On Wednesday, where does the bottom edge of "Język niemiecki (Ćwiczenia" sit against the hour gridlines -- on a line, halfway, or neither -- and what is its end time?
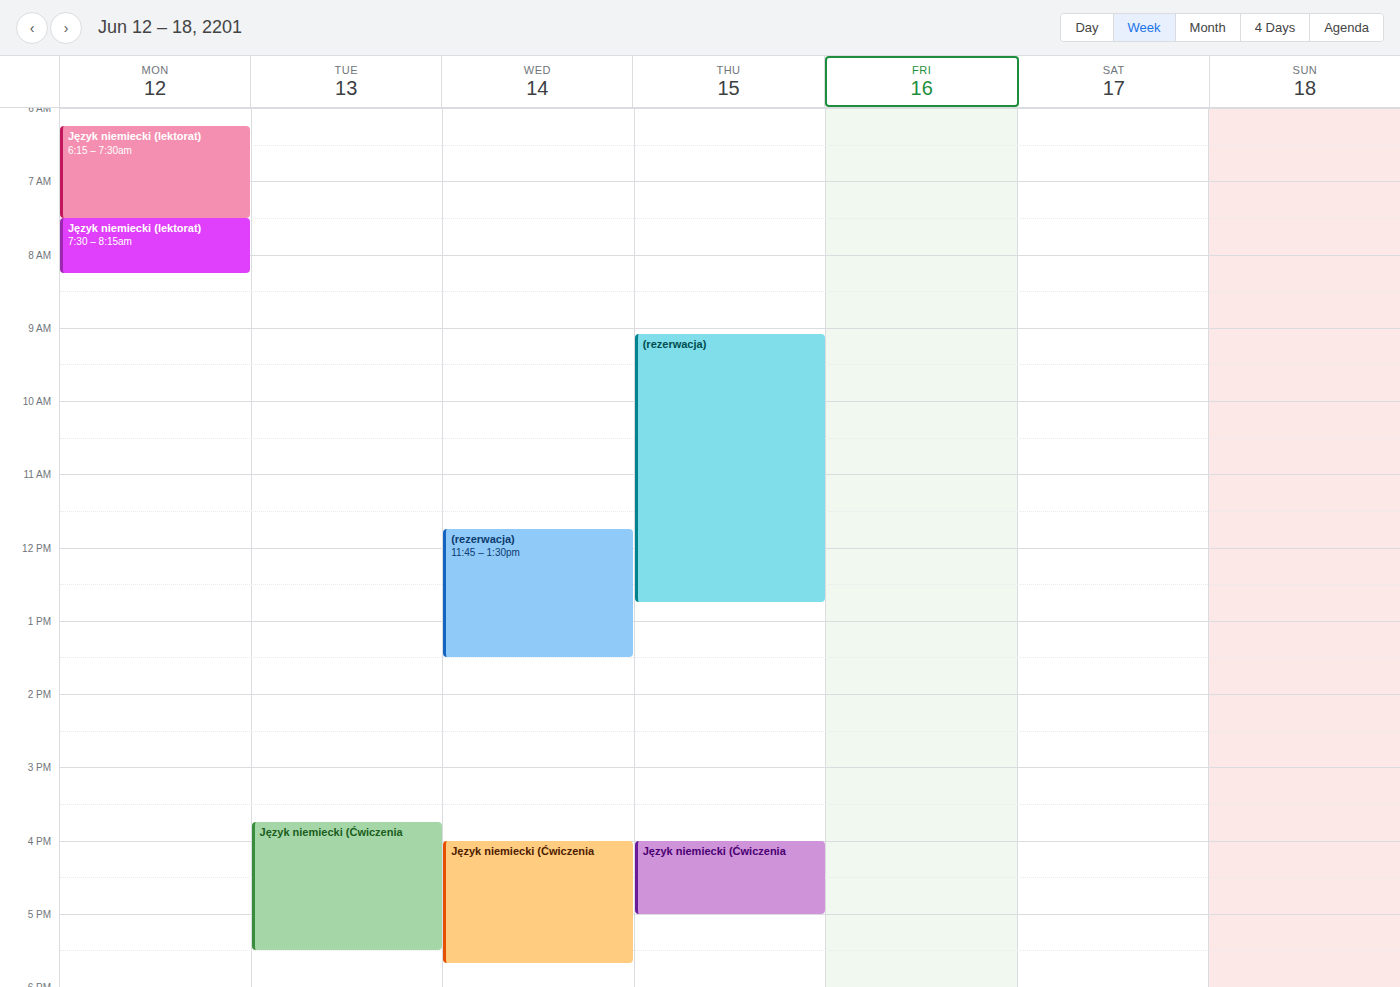
5:40 PM -- neither: 40 minutes below the 5 PM line and 20 minutes above the 6 PM line.